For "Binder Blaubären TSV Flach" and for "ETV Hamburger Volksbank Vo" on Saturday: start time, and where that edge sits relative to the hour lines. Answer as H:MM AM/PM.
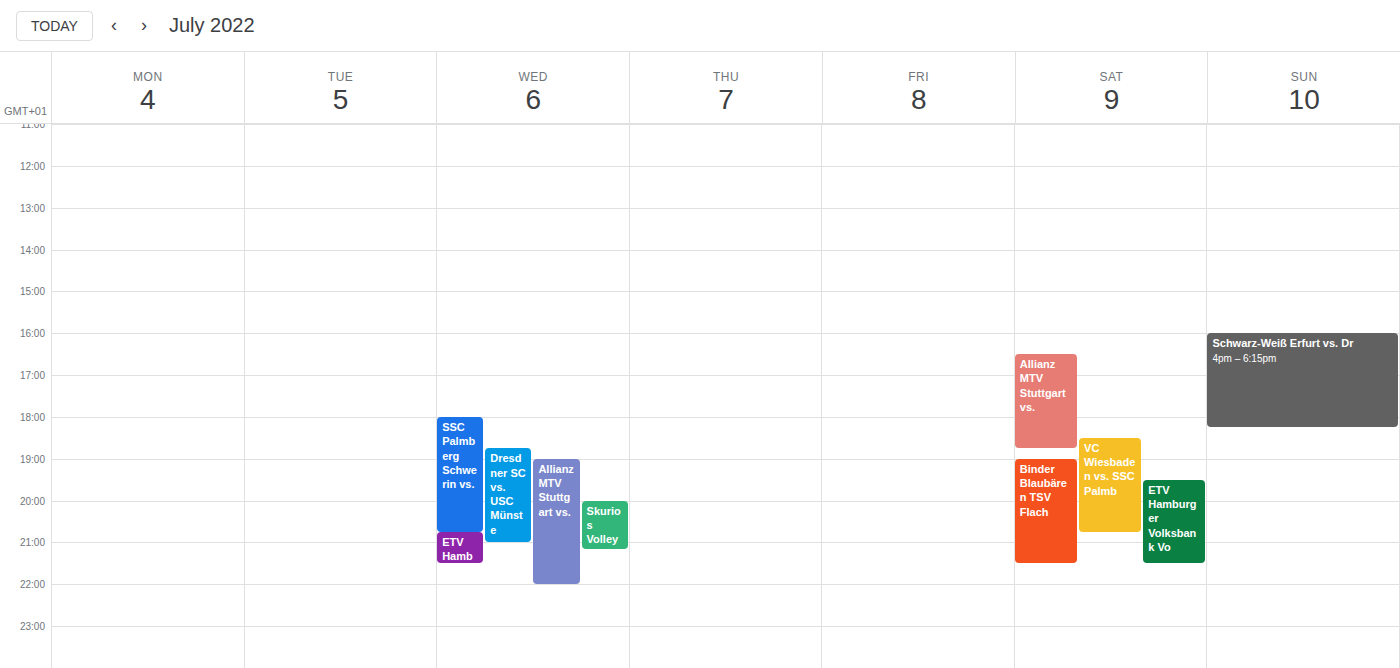
"Binder Blaubären TSV Flach": 7:00 PM, exactly on the 7 PM line. "ETV Hamburger Volksbank Vo": 7:30 PM, halfway between the 7 PM and 8 PM lines.